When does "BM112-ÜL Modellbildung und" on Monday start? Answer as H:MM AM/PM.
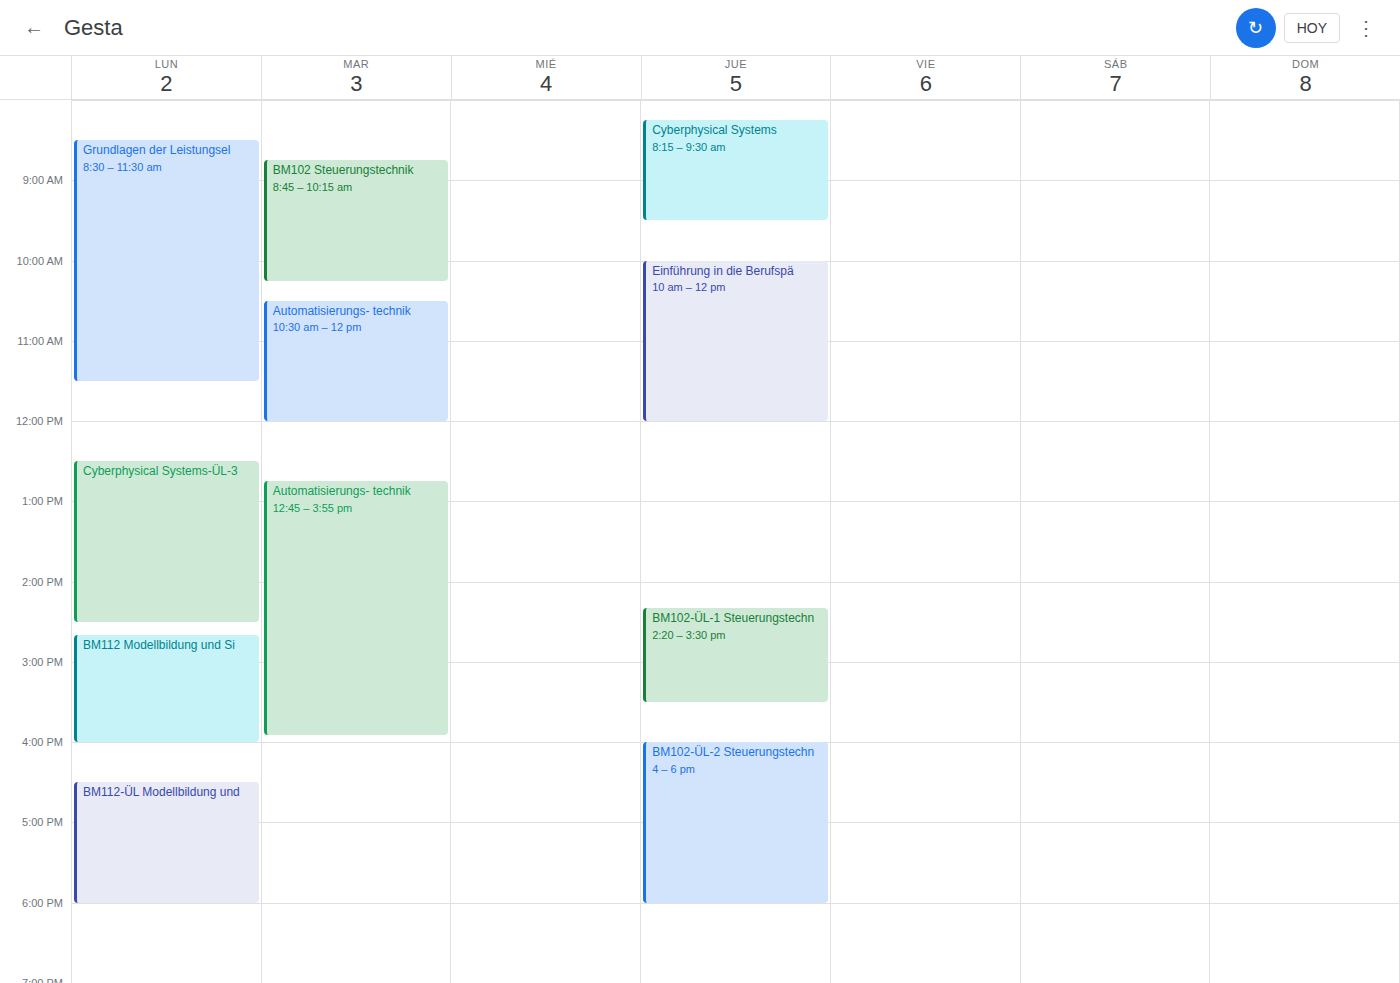
4:30 PM